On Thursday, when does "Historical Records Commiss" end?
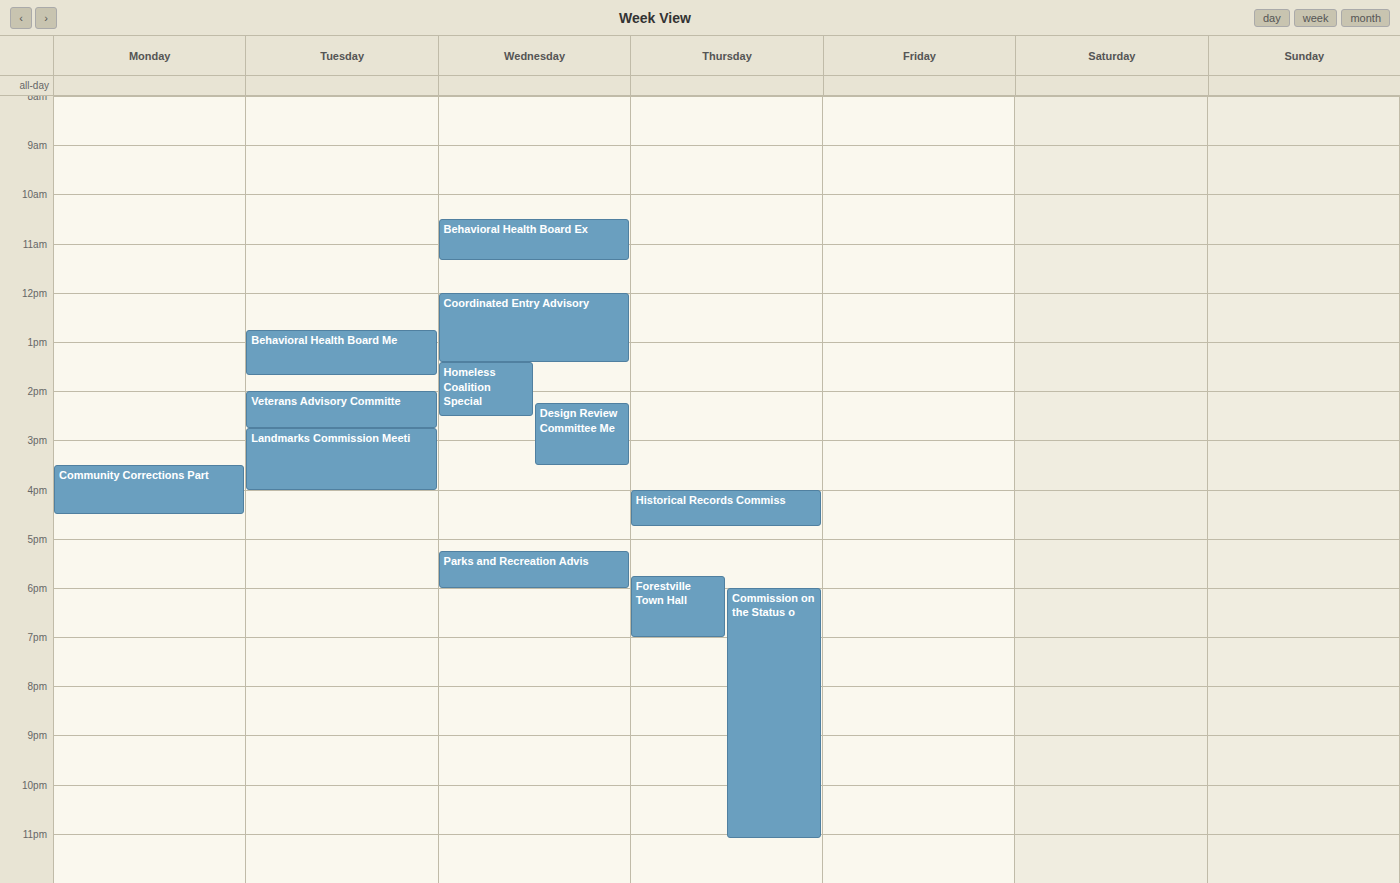
16:45